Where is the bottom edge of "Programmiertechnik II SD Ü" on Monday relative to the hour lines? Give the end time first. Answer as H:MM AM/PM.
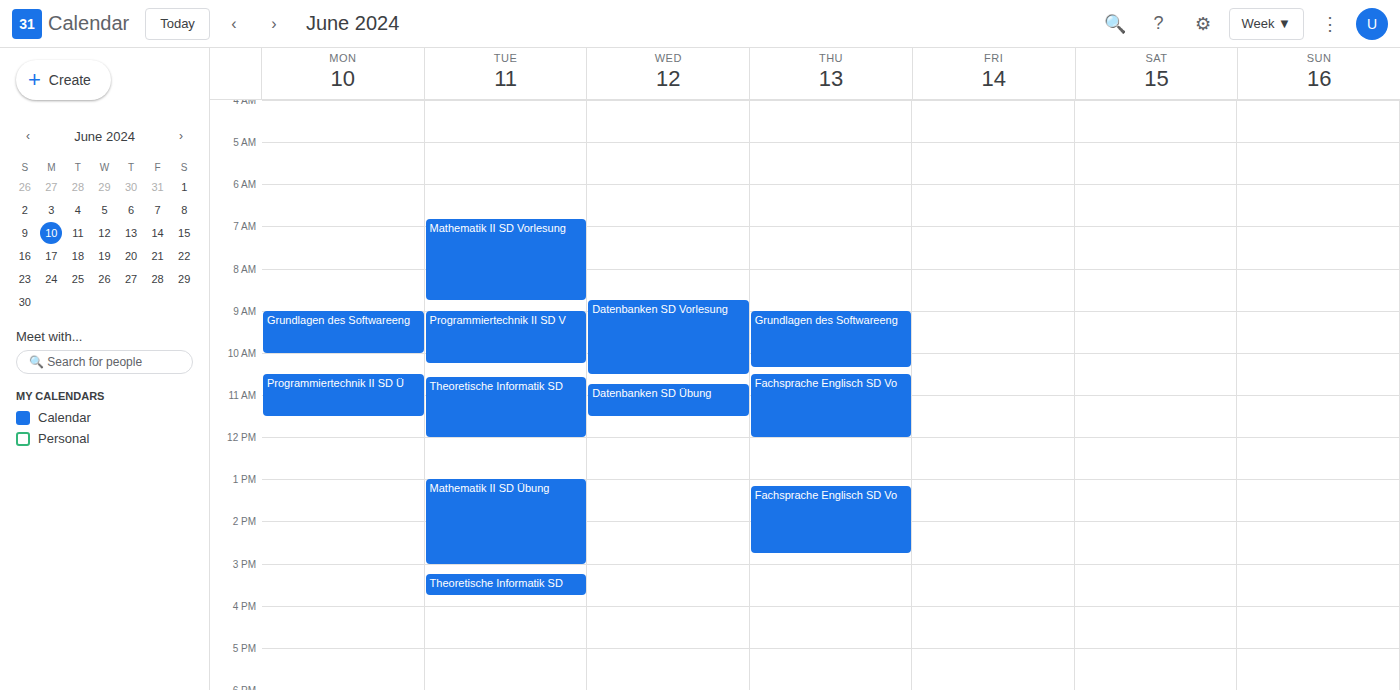
11:30 AM -- halfway between the 11 AM and 12 PM lines.